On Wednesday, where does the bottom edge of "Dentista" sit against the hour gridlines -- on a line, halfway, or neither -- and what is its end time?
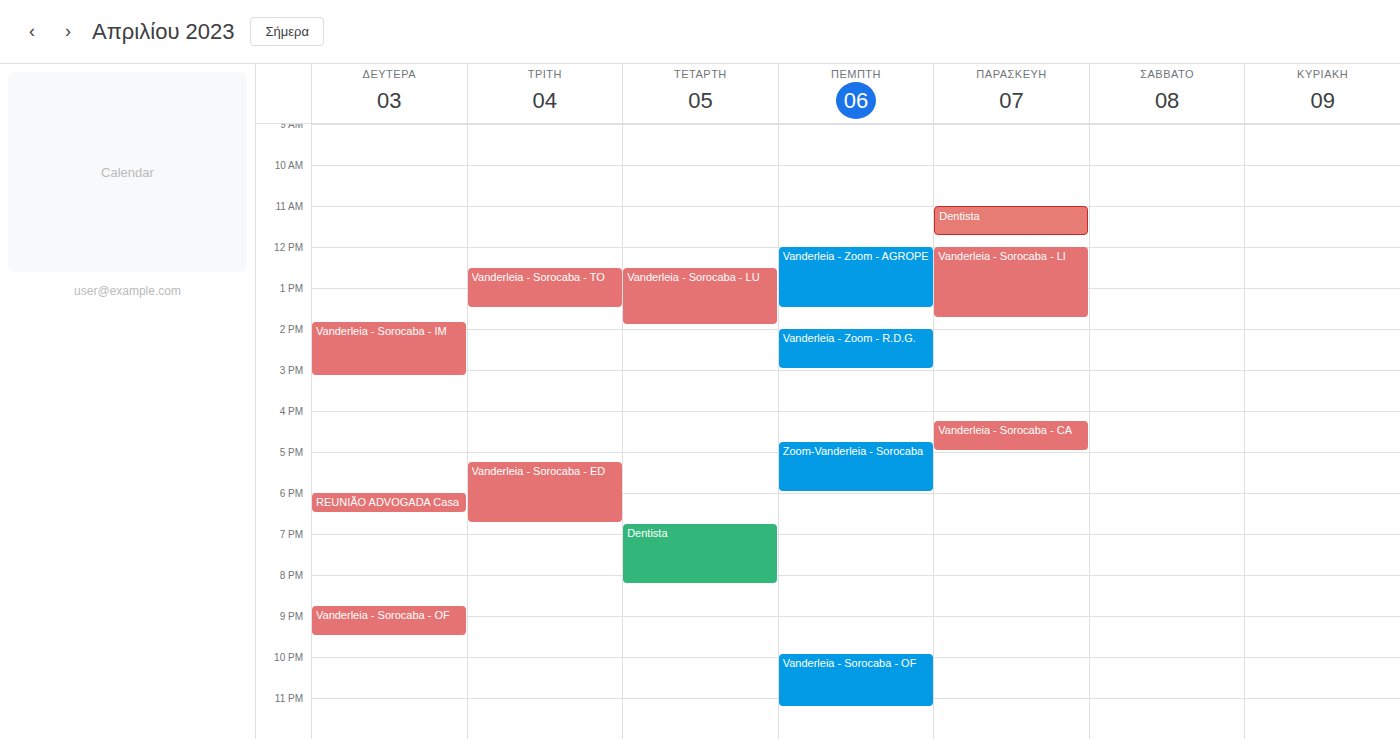
20:15 -- neither: a quarter of the way from the 20:00 line to the 21:00 line.